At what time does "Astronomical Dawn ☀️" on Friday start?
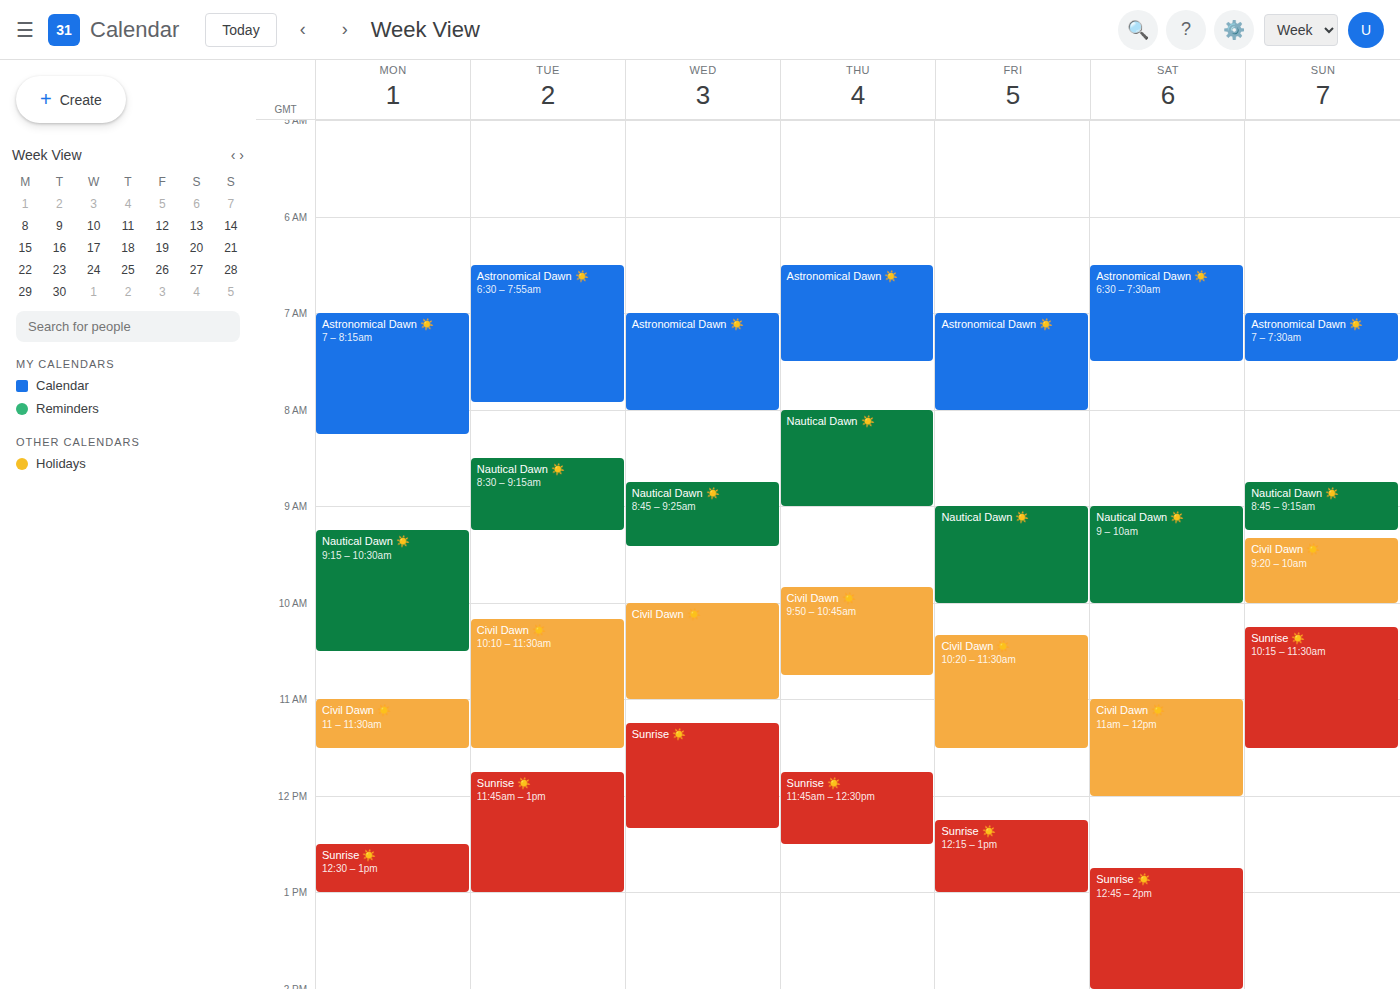
7:00 AM